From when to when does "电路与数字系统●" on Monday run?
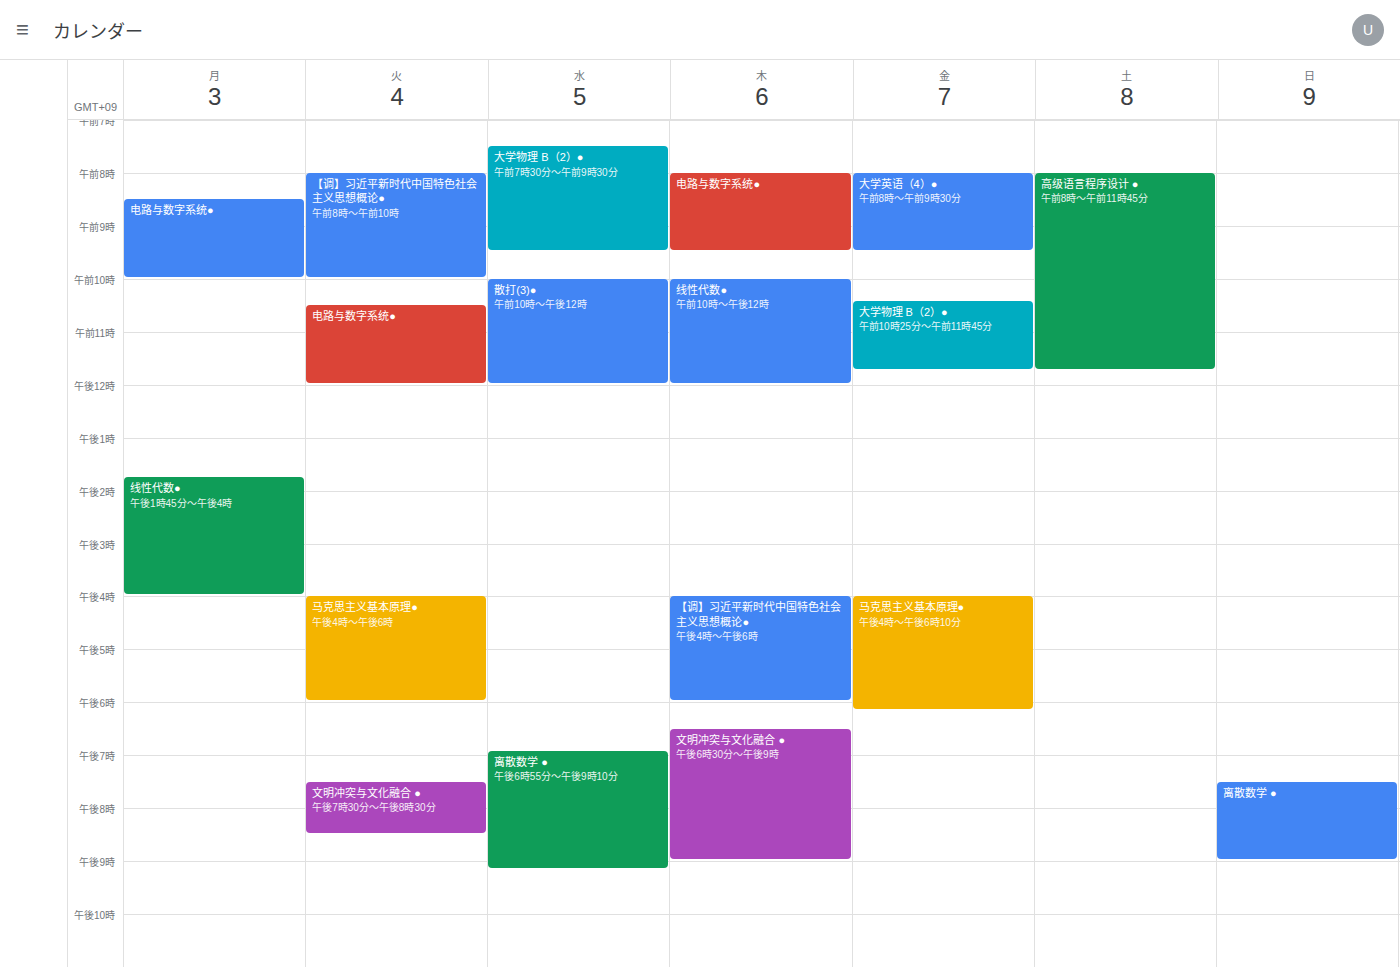
8:30 AM to 10:00 AM